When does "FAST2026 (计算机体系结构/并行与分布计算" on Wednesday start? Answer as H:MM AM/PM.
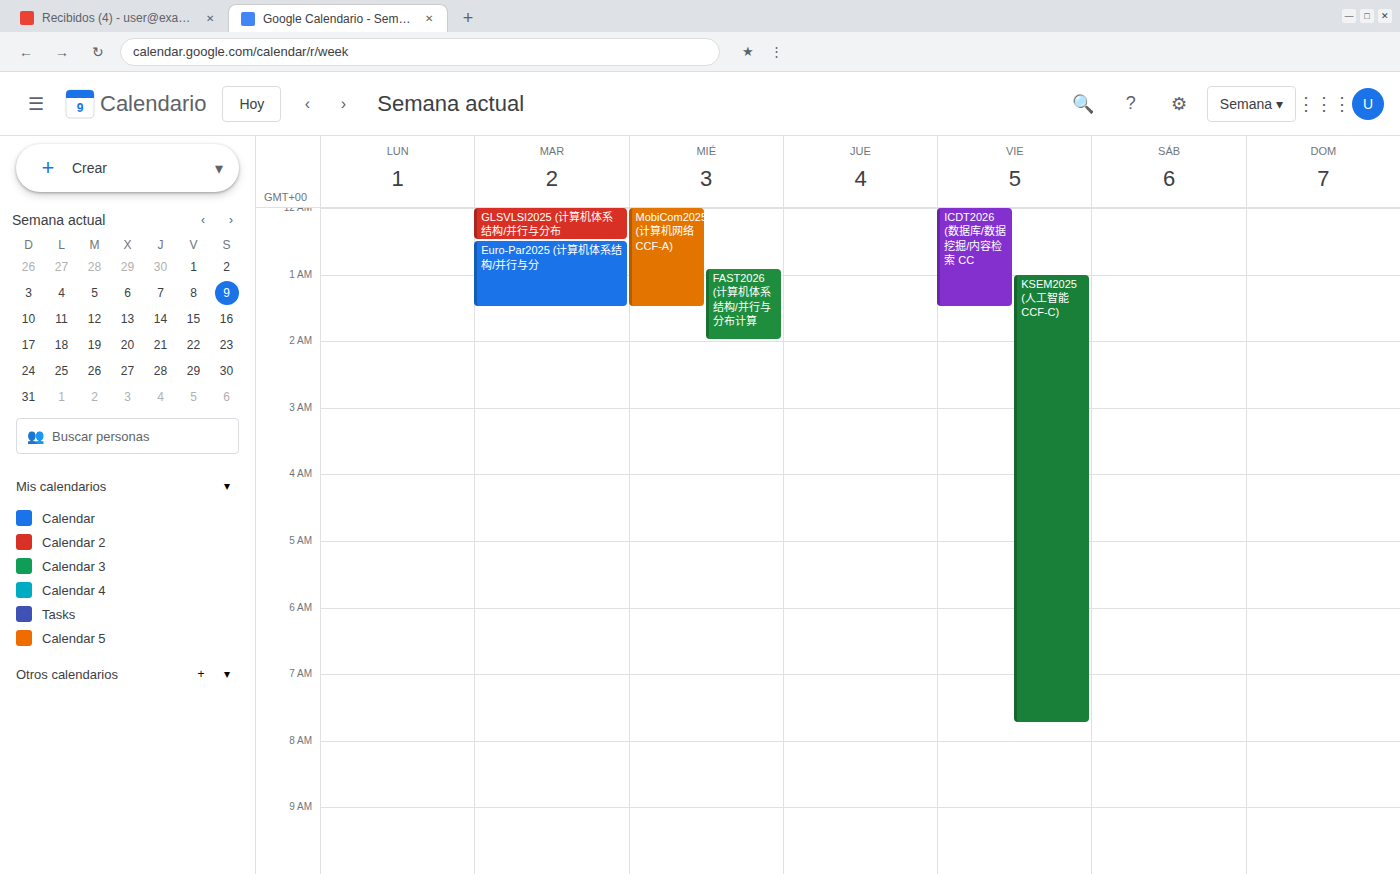
12:55 AM